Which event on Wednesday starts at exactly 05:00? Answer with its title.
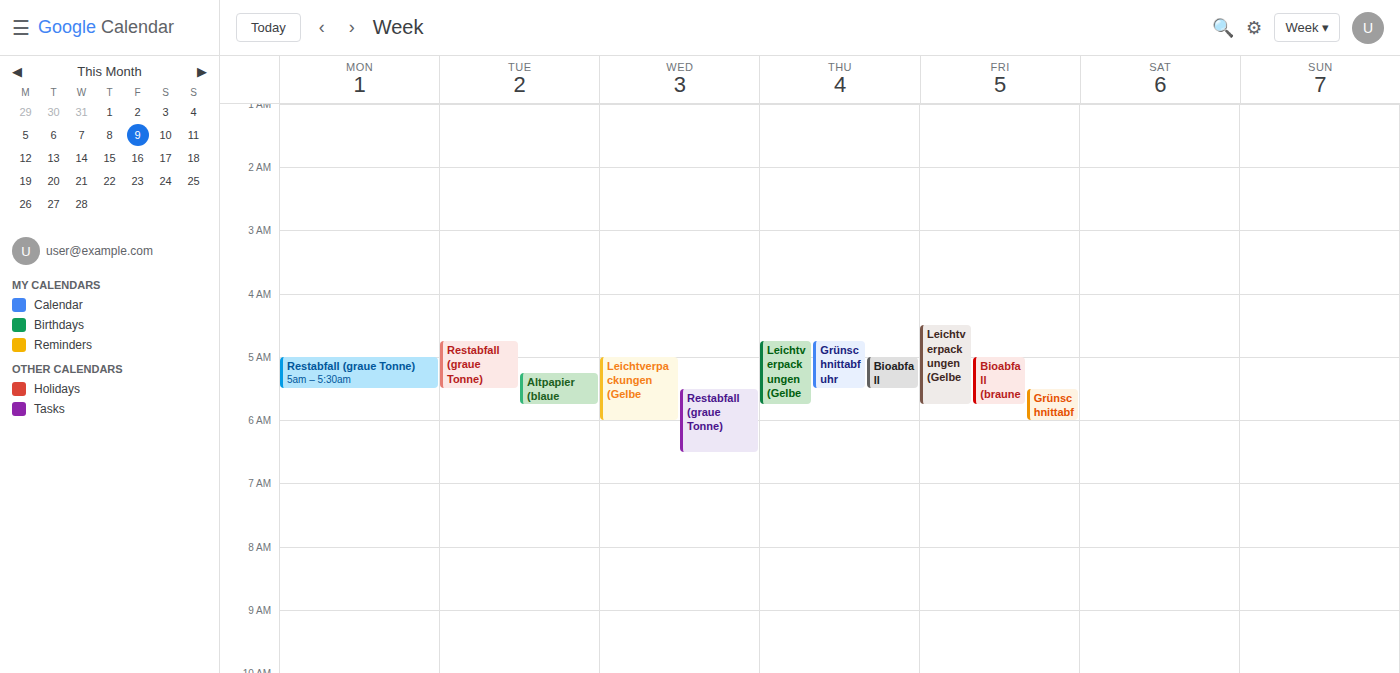
"Leichtverpackungen (Gelbe"